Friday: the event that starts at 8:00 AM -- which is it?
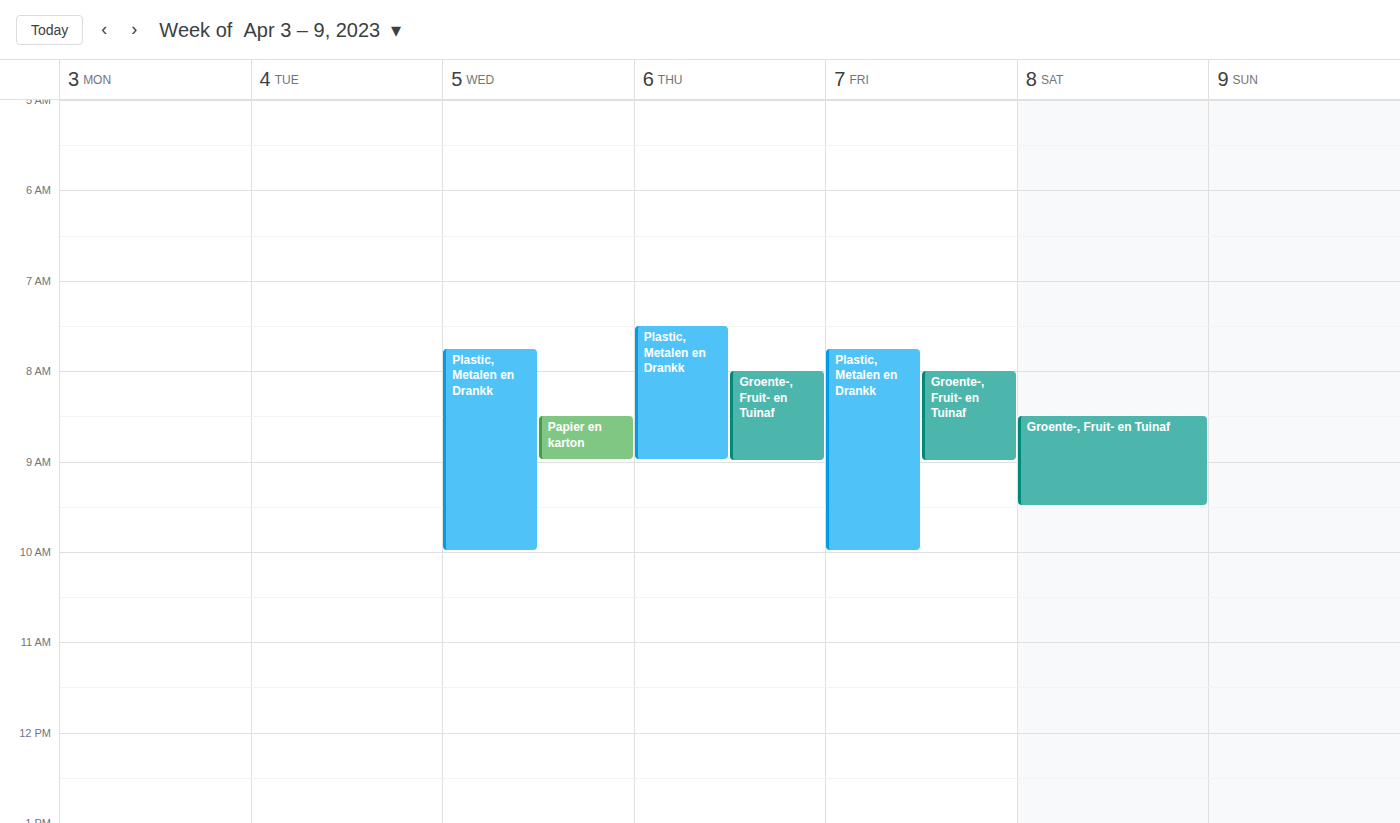
"Groente-, Fruit- en Tuinaf"